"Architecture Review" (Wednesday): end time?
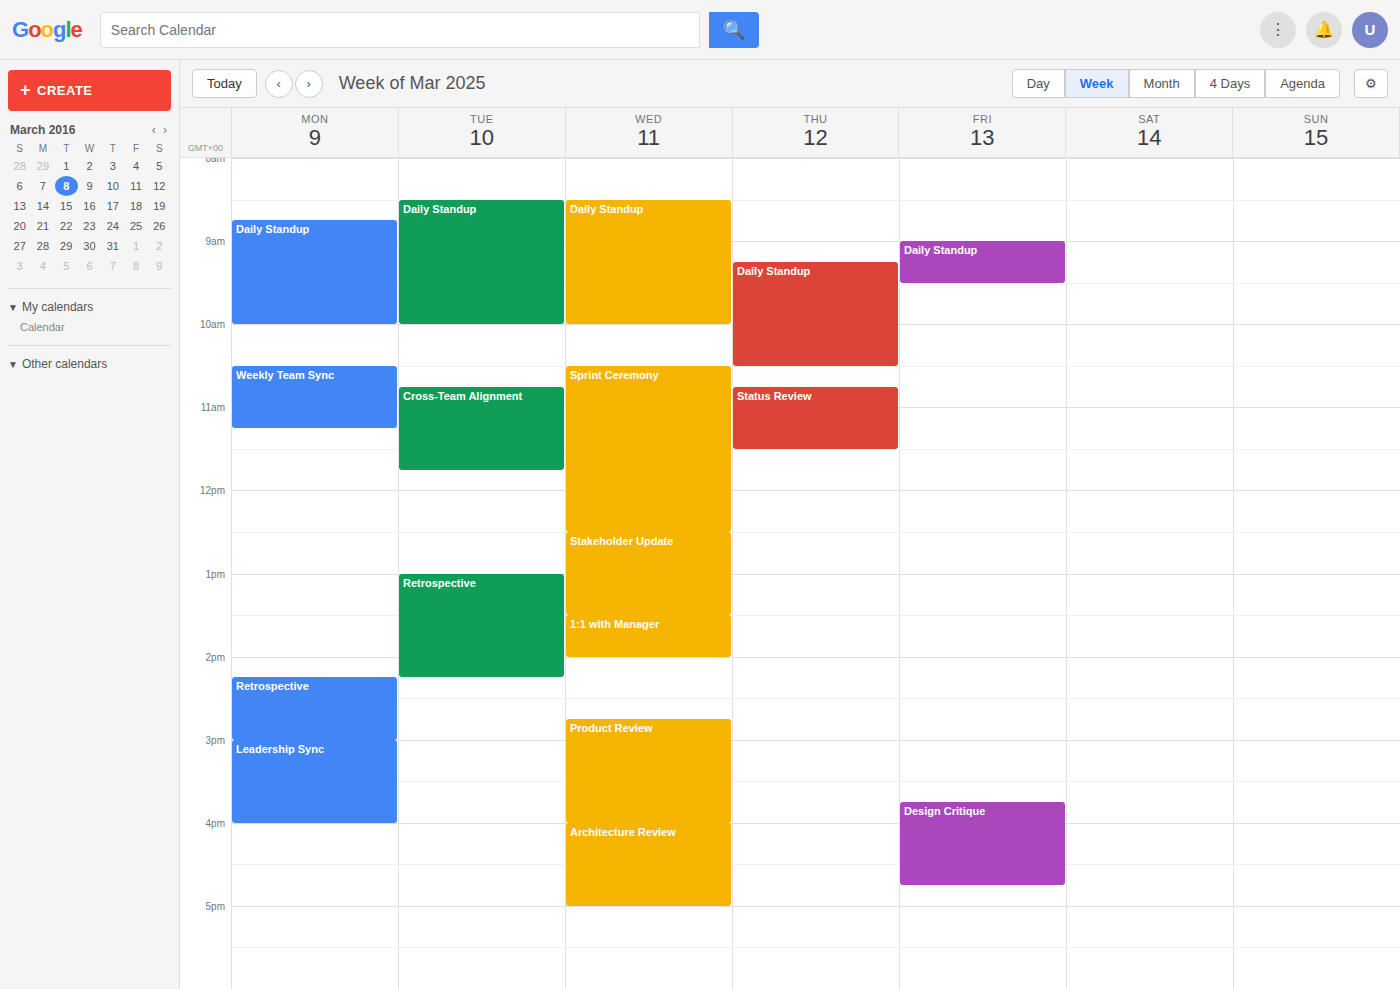
5:00 PM